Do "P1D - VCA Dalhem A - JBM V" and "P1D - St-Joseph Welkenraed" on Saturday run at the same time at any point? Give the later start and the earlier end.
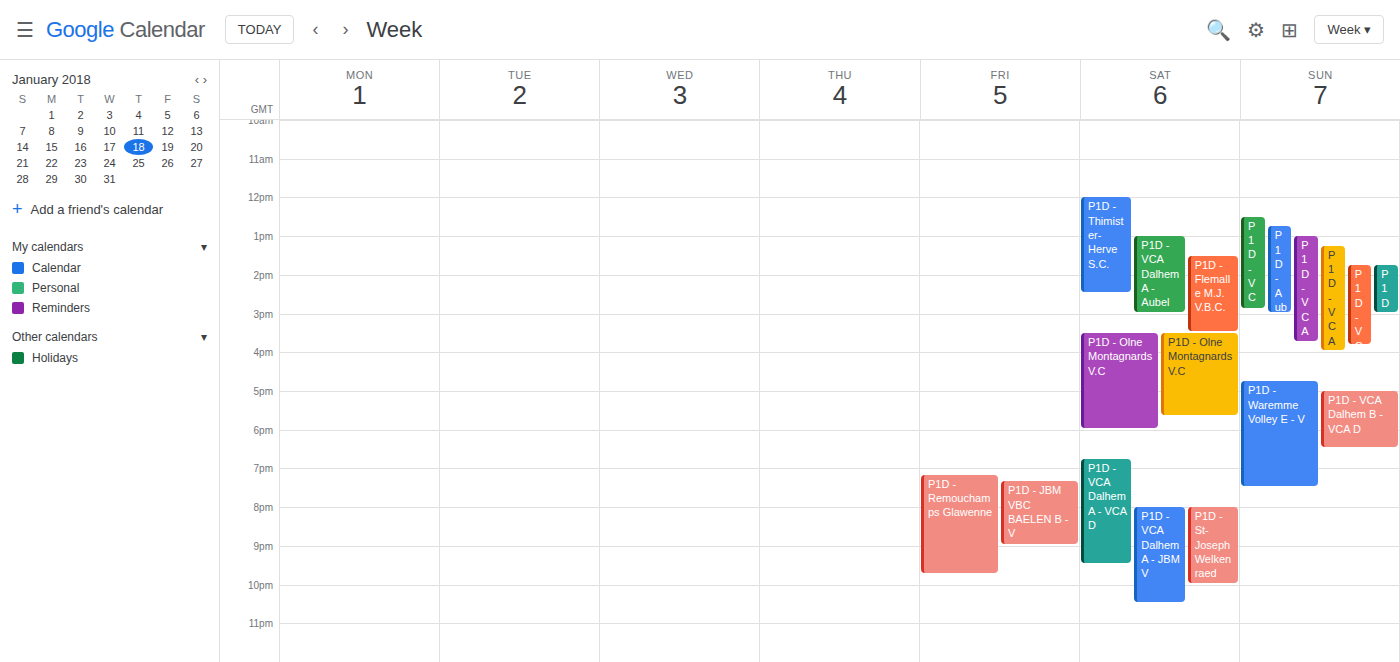
"P1D - St-Joseph Welkenraed" runs 8:00 PM to 10:00 PM, inside "P1D - VCA Dalhem A - JBM V" -- they overlap.